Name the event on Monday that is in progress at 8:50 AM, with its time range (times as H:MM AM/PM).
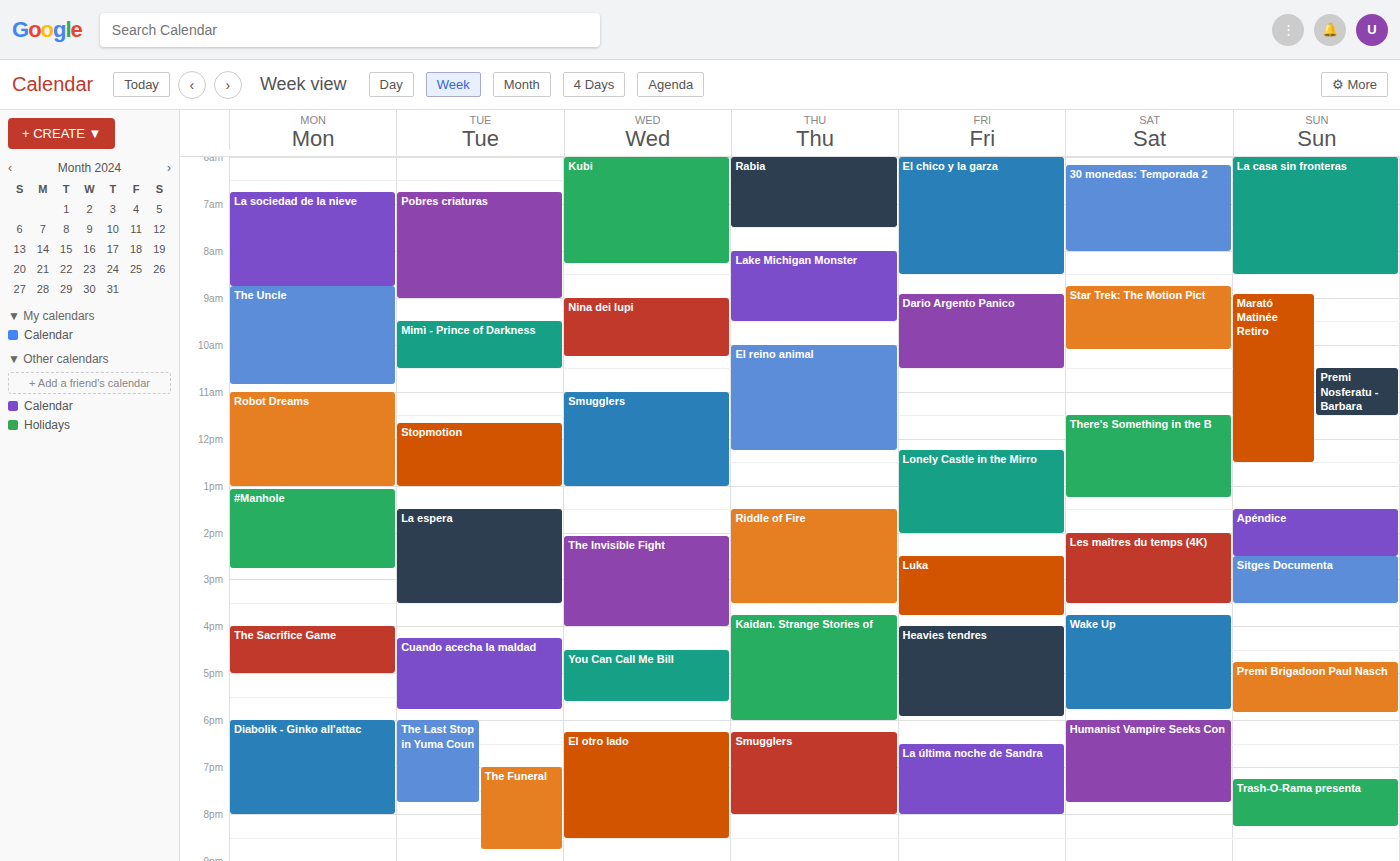
"The Uncle", 8:45 AM to 10:50 AM